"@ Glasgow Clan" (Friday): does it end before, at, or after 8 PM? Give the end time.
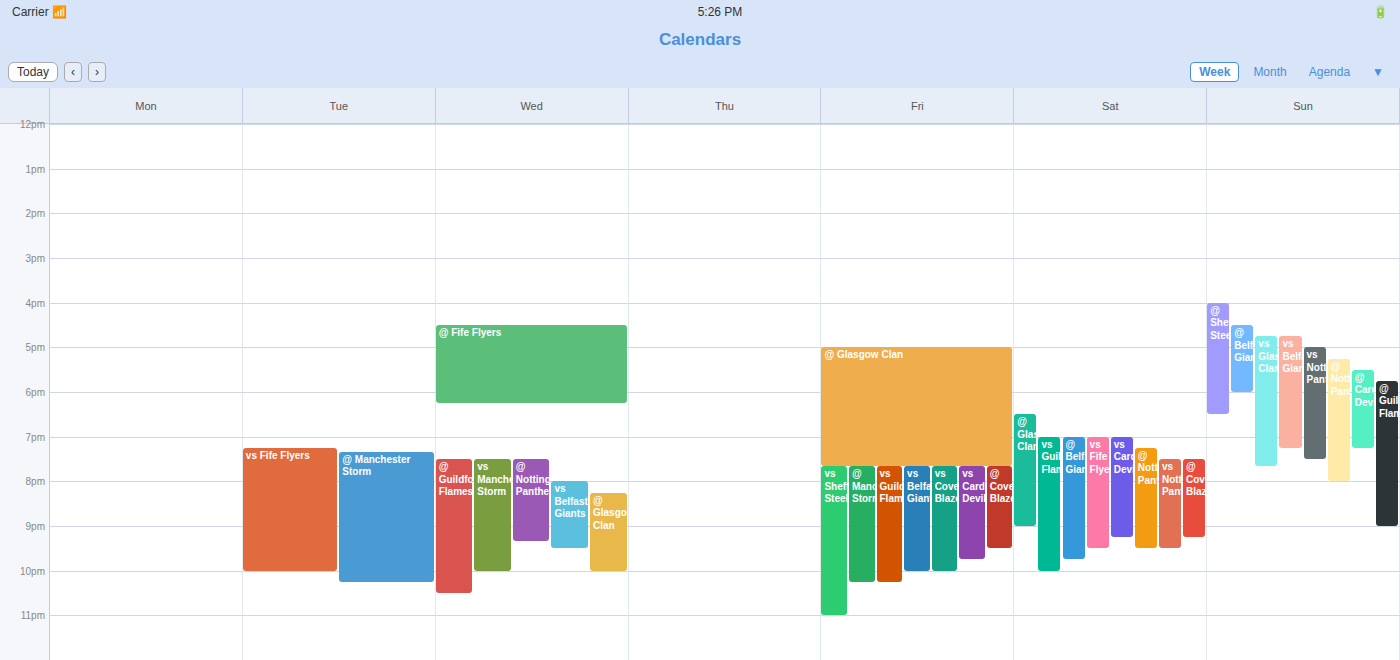
7:40 PM -- before 8 PM, 20 minutes above the 8 PM line.